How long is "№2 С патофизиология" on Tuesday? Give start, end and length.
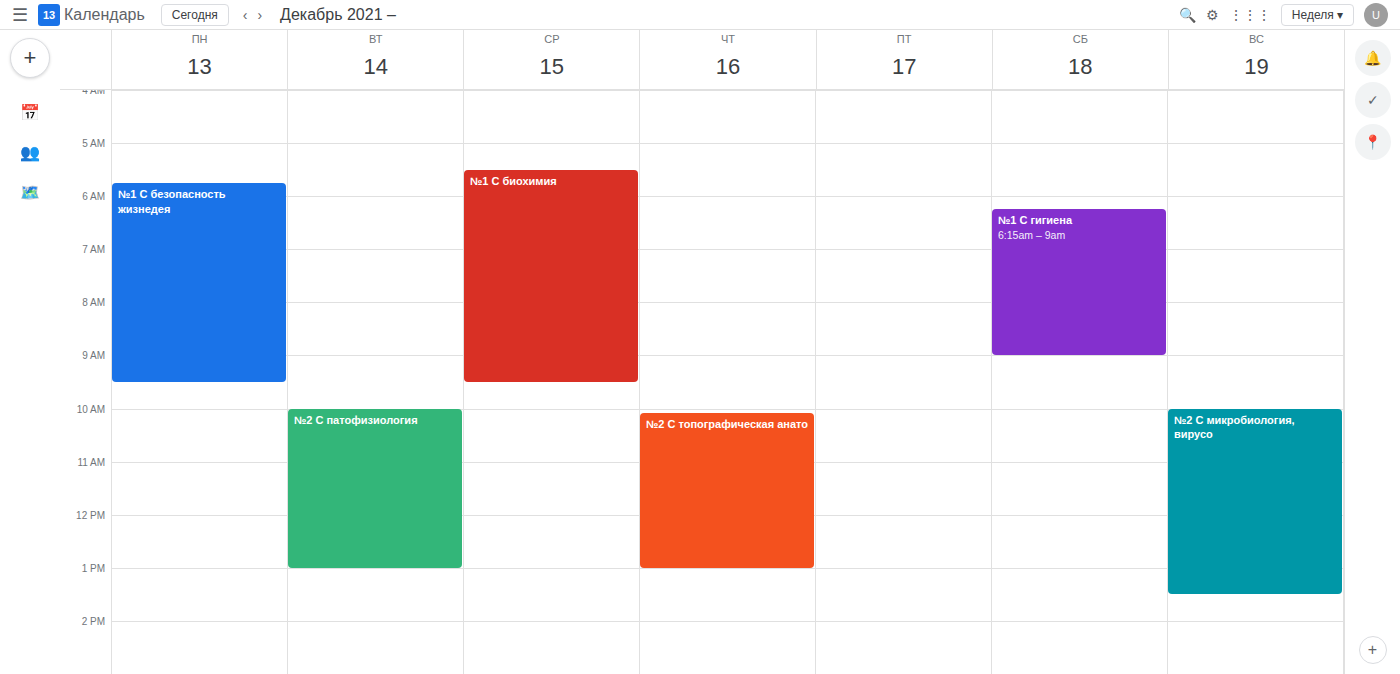
10:00 AM to 1:00 PM, 3 hours